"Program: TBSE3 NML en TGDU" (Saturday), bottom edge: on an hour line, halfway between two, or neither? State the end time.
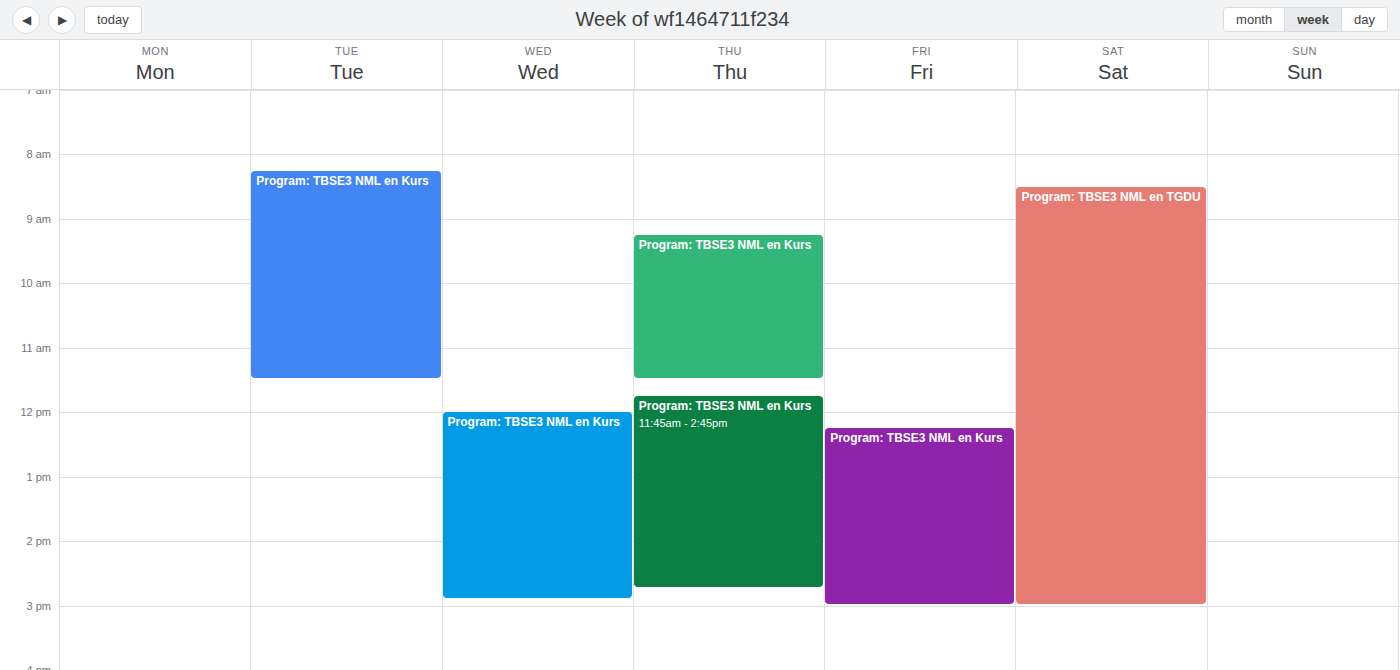
3:00 PM -- exactly on the 3 PM line.